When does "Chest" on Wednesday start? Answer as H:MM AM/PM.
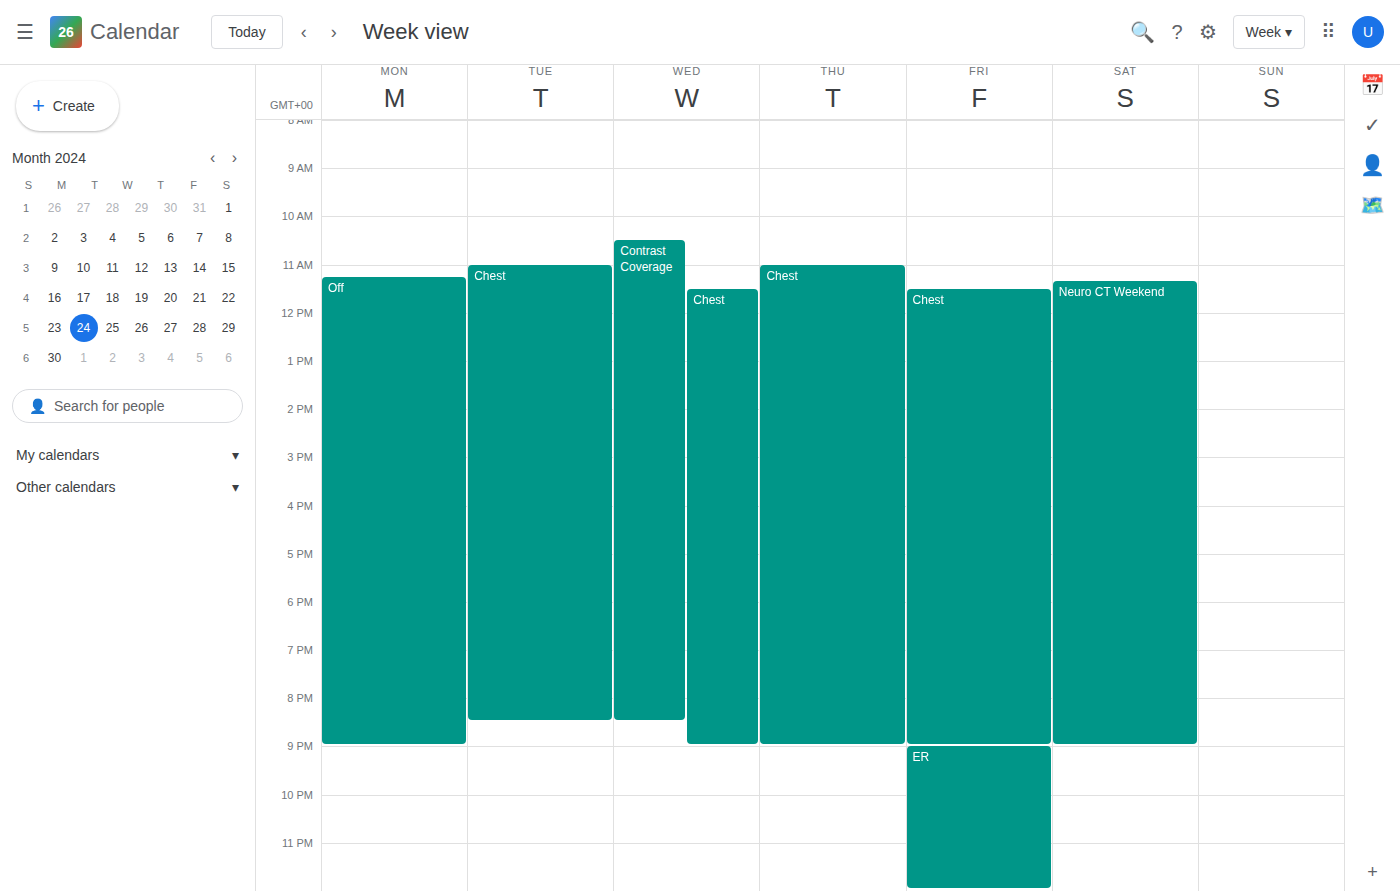
11:30 AM